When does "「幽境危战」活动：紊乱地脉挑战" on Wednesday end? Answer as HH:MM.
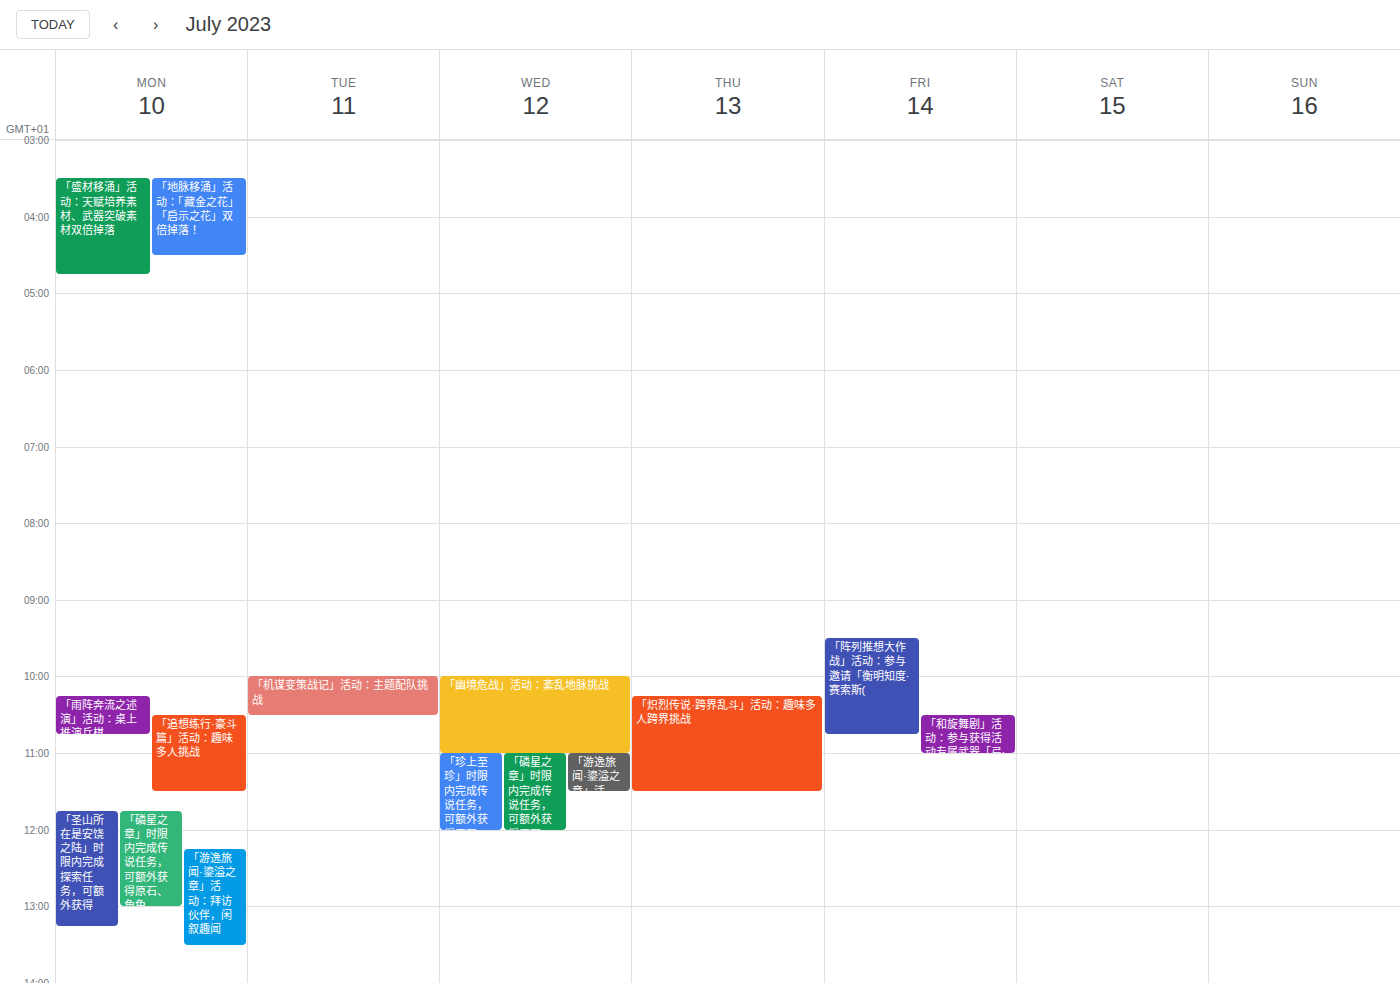
11:00